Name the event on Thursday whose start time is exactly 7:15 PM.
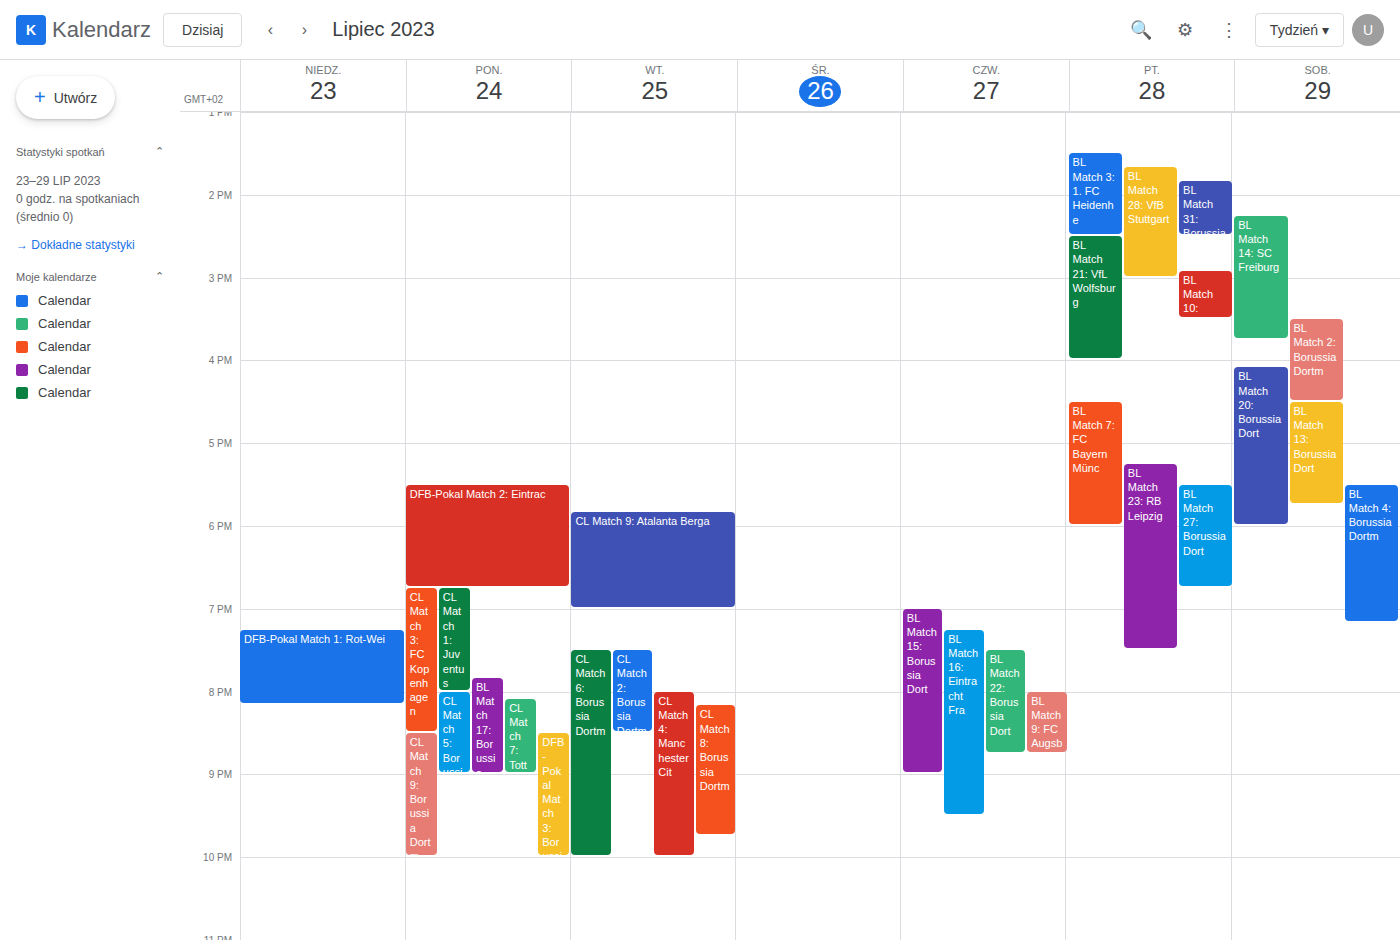
"BL Match 16: Eintracht Fra"